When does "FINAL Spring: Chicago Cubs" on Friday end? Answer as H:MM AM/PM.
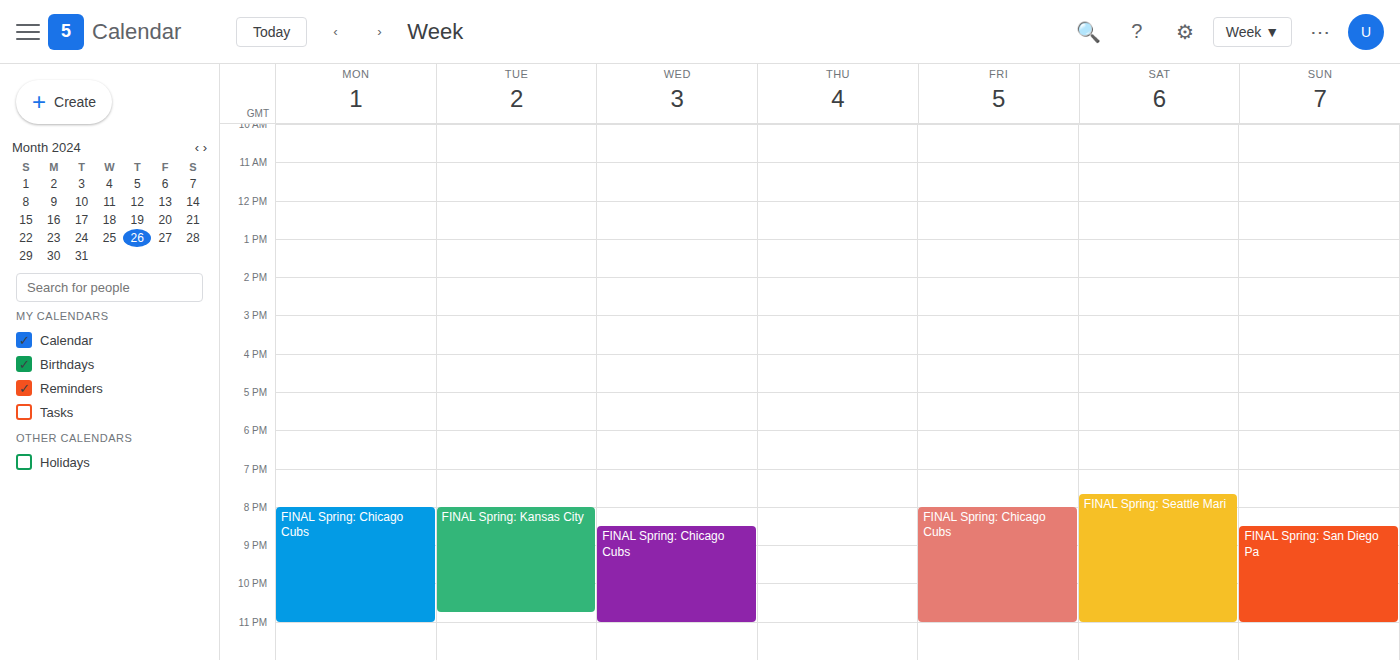
11:00 PM